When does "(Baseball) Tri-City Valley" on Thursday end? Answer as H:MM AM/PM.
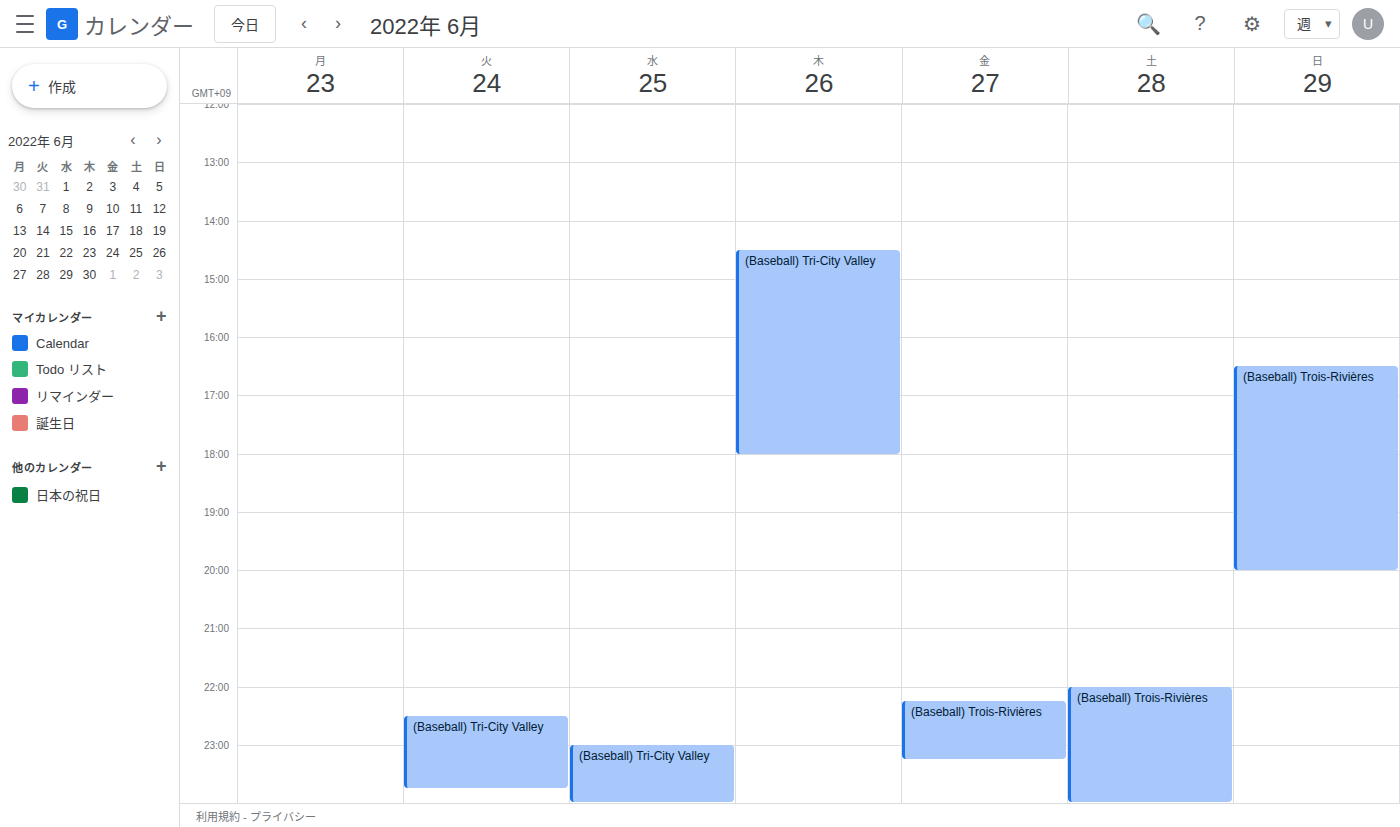
6:00 PM